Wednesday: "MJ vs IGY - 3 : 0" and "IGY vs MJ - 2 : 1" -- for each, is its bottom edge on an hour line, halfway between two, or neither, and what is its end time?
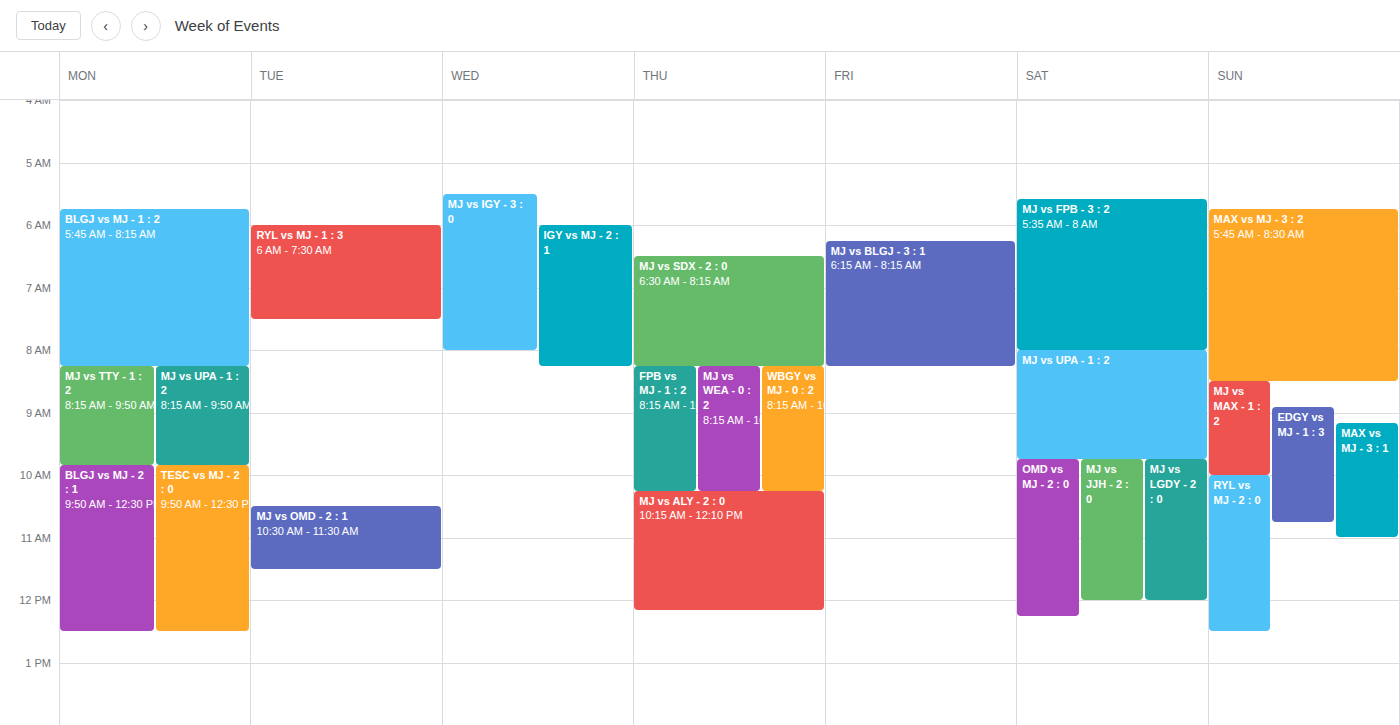
"MJ vs IGY - 3 : 0": 8:00 AM, exactly on the 8 AM line. "IGY vs MJ - 2 : 1": 8:15 AM, neither: a quarter of the way from the 8 AM line to the 9 AM line.